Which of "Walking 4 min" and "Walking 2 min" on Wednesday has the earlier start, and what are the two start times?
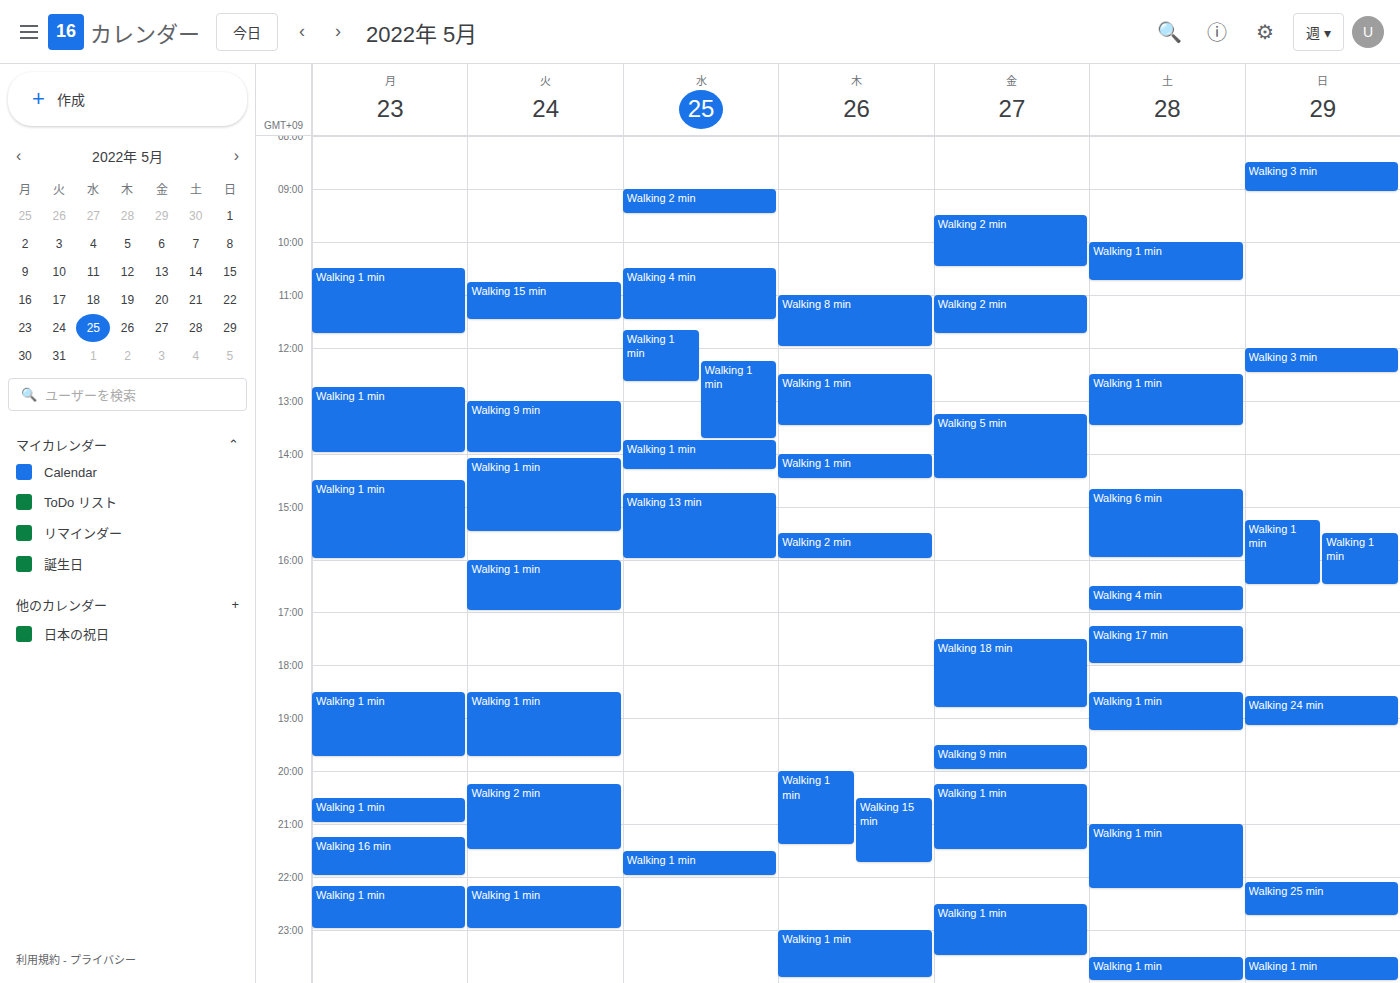
"Walking 2 min" 9:00 AM; "Walking 4 min" 10:30 AM.